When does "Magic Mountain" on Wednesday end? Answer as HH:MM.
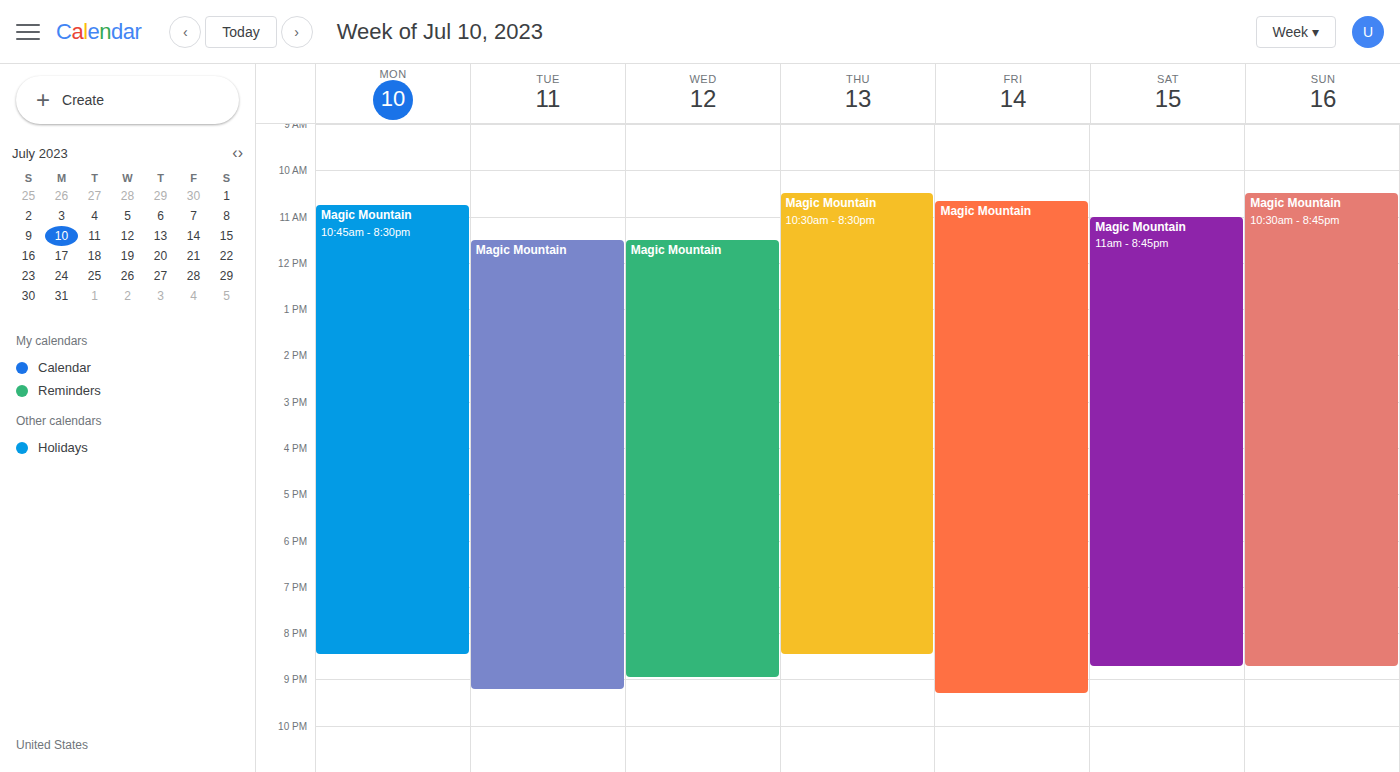
21:00